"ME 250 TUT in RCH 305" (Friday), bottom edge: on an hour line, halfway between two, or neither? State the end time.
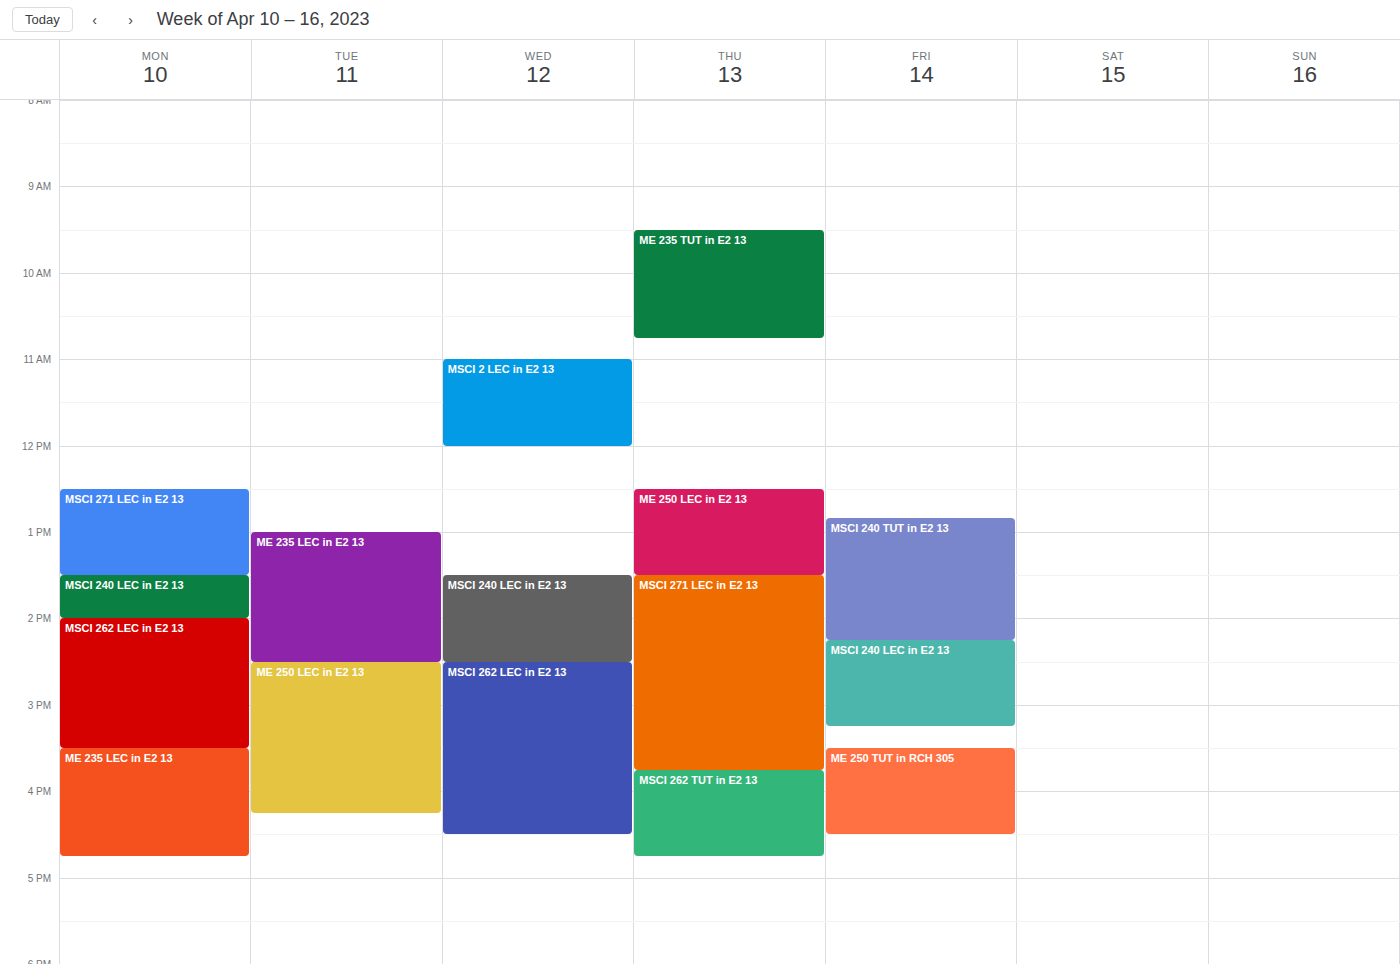
4:30 PM -- halfway between the 4 PM and 5 PM lines.